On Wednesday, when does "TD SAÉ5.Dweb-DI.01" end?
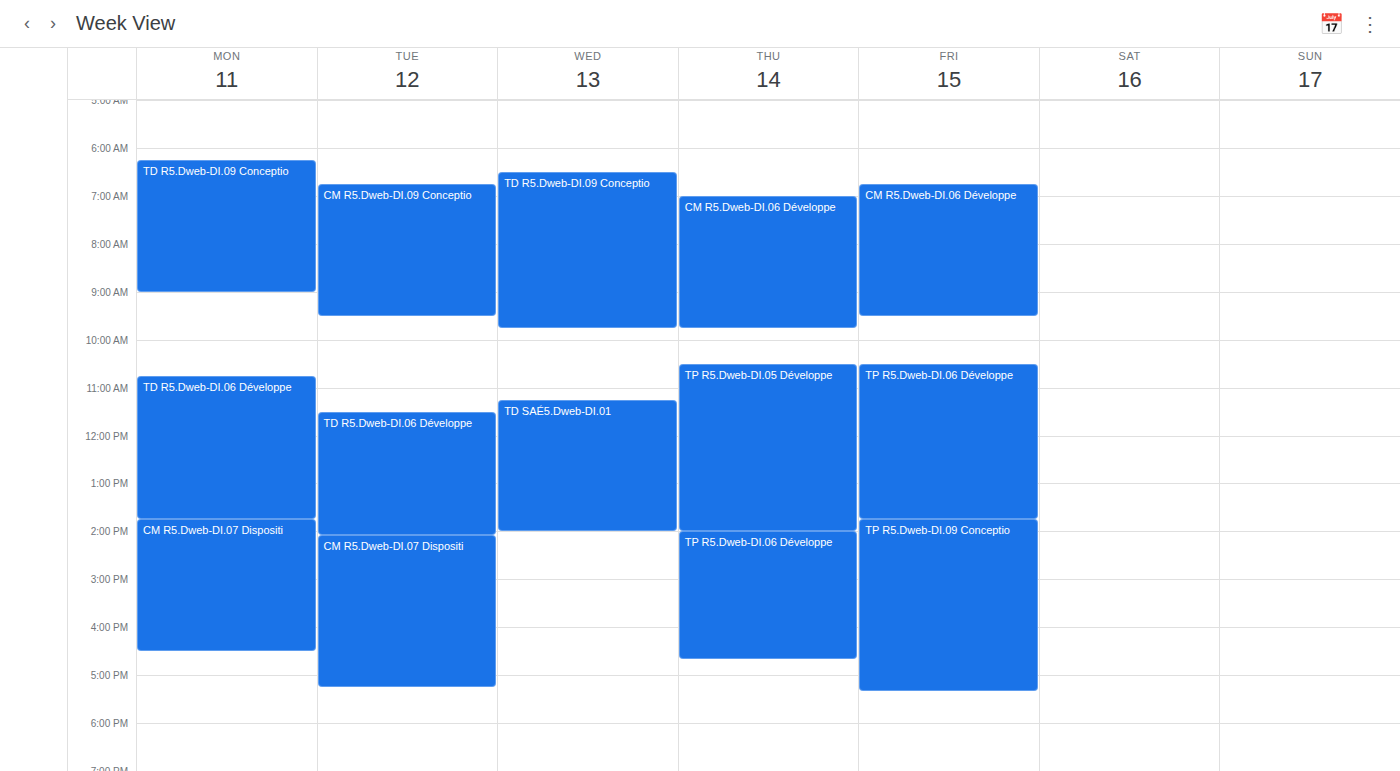
2:00 PM